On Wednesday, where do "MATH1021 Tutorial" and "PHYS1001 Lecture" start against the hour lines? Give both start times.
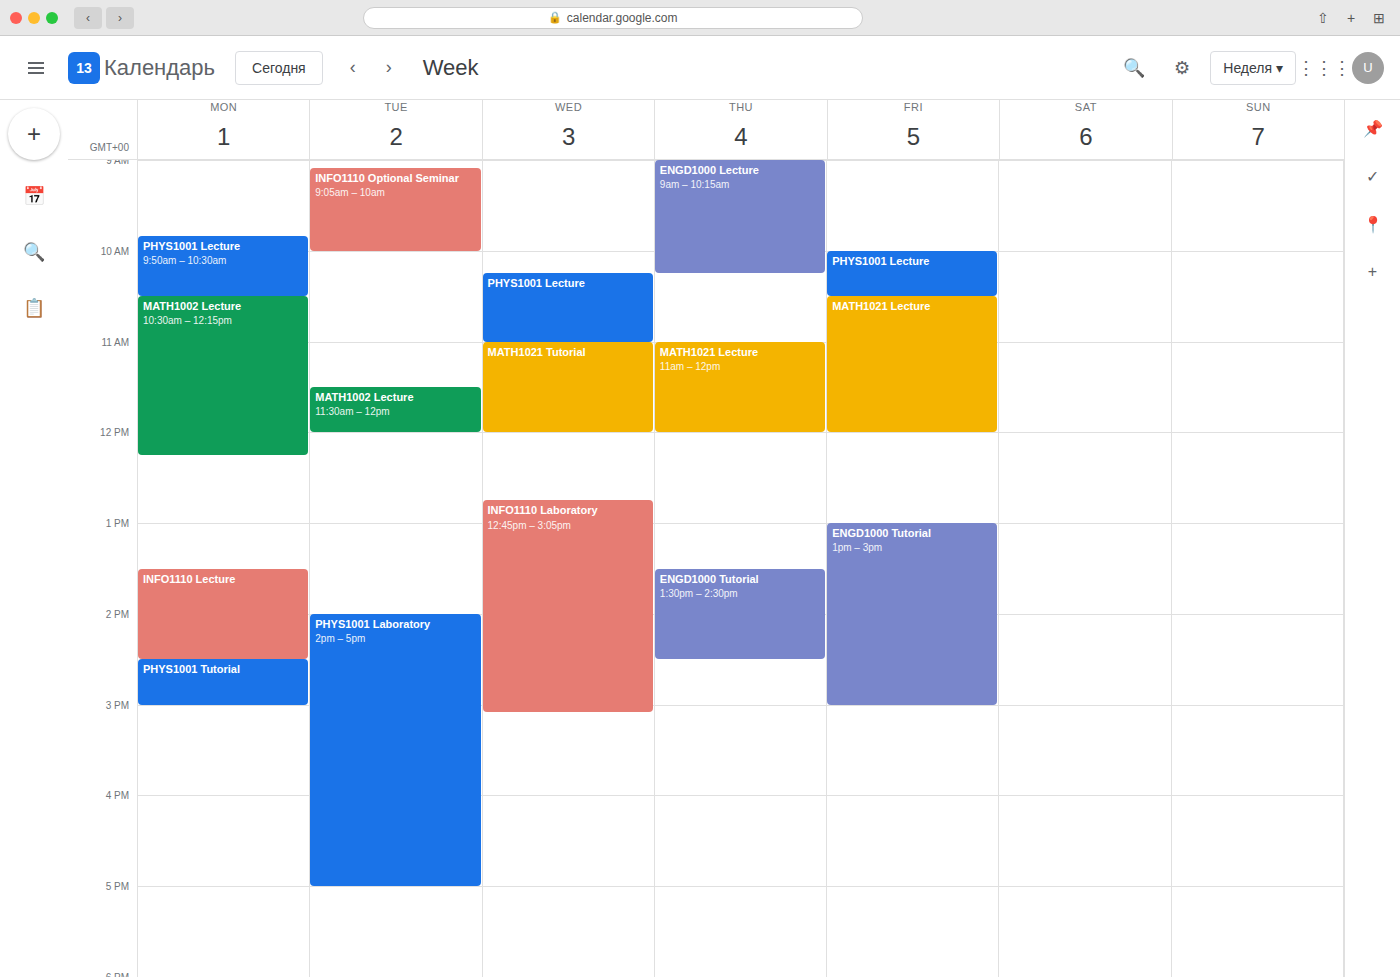
"MATH1021 Tutorial": 11:00 AM, exactly on the 11 AM line. "PHYS1001 Lecture": 10:15 AM, neither: a quarter of the way from the 10 AM line to the 11 AM line.